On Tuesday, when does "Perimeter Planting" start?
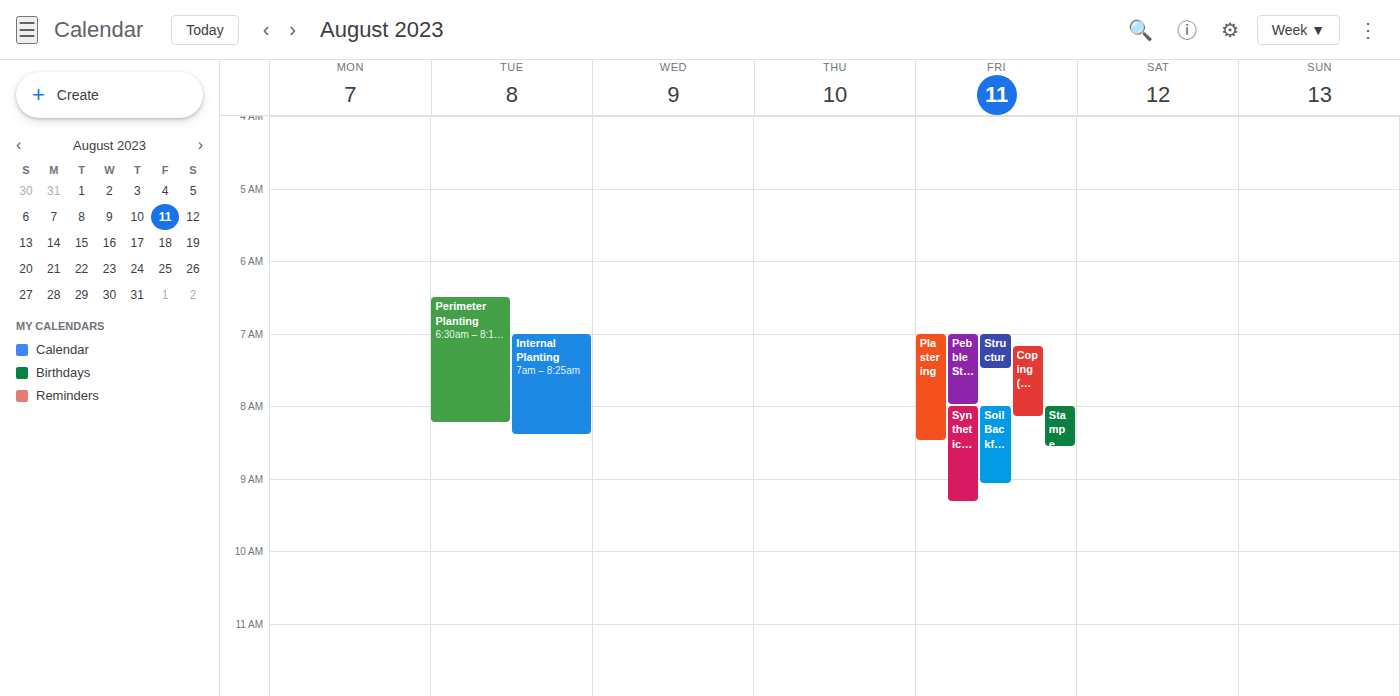
6:30 AM